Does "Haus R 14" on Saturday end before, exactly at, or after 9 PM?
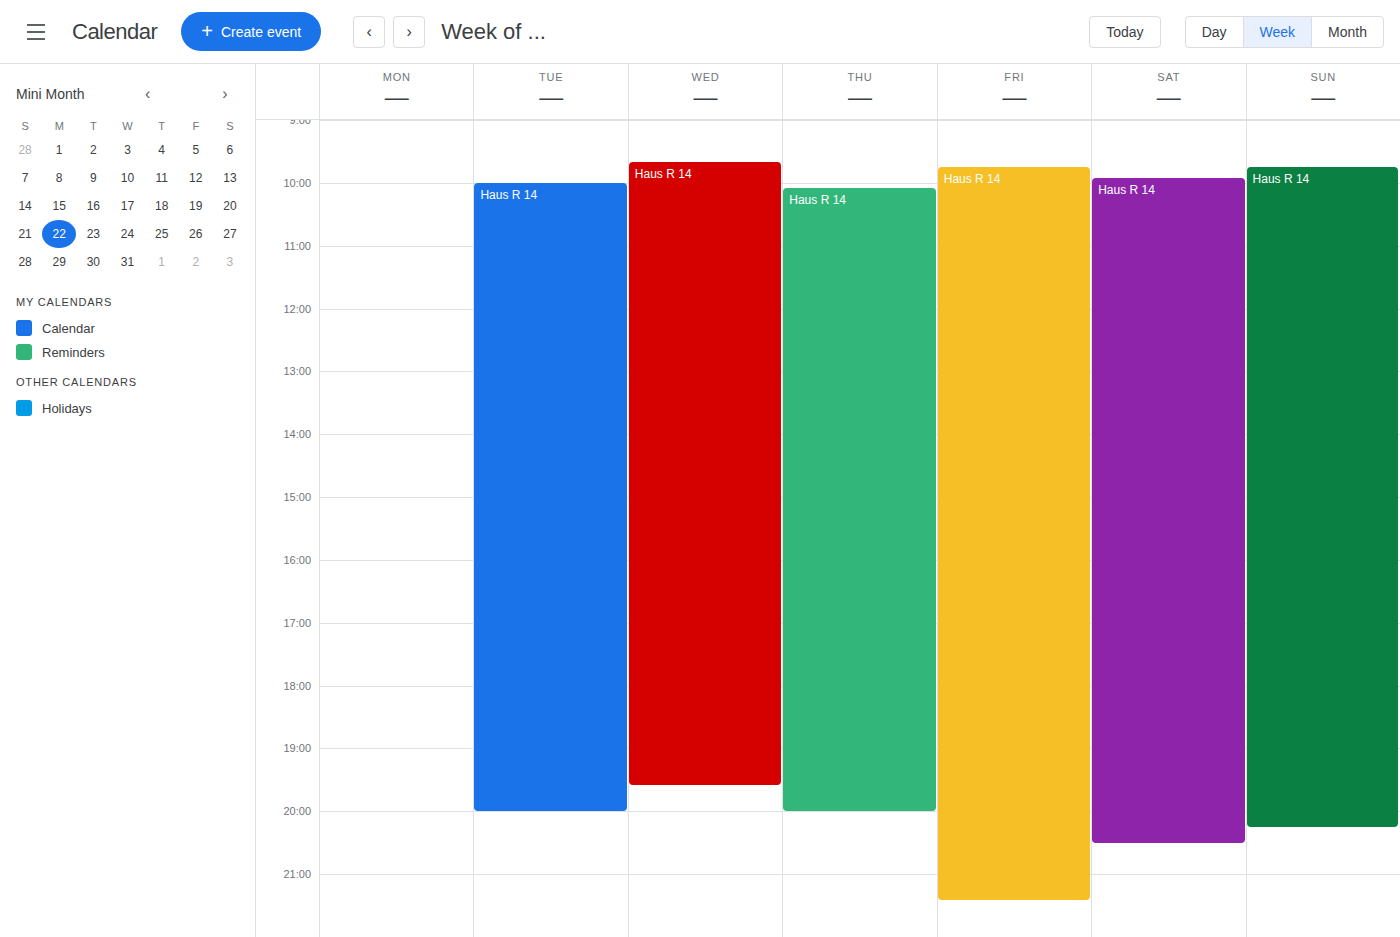
8:30 PM -- before 9 PM, 30 minutes above the 9 PM line.